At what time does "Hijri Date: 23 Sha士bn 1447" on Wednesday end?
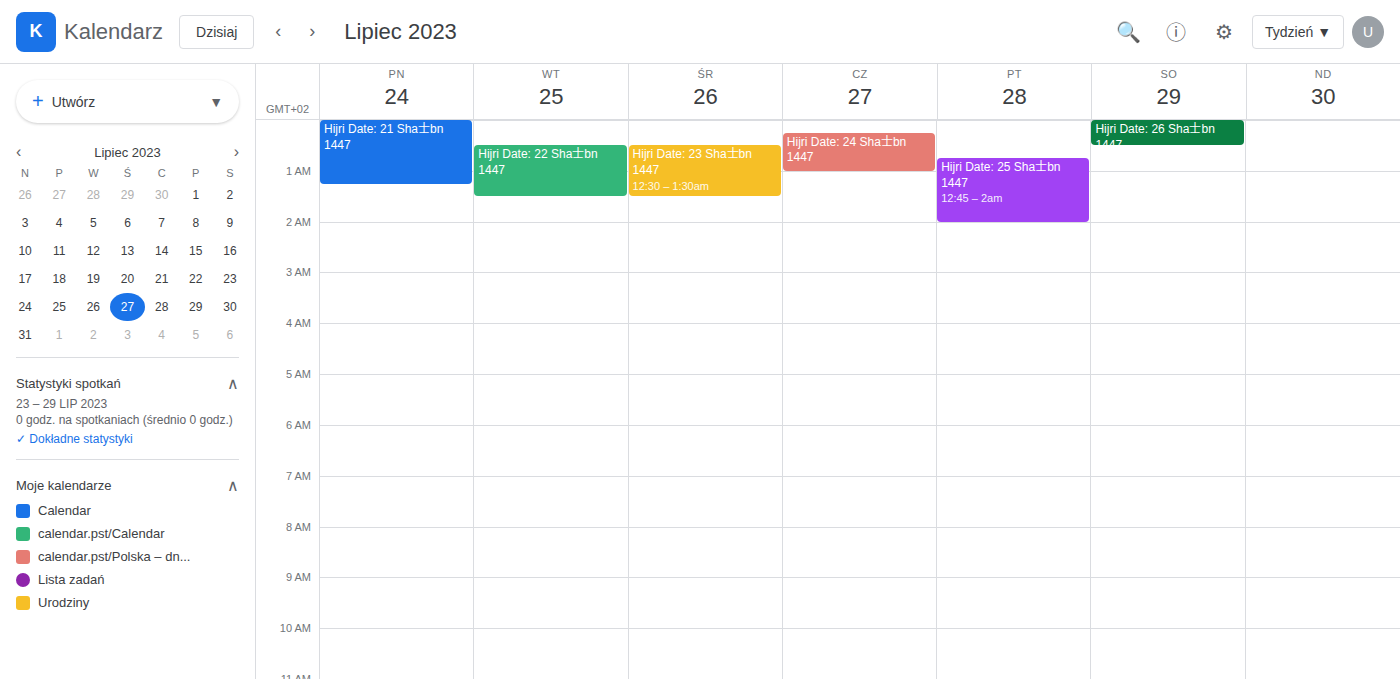
1:30 AM